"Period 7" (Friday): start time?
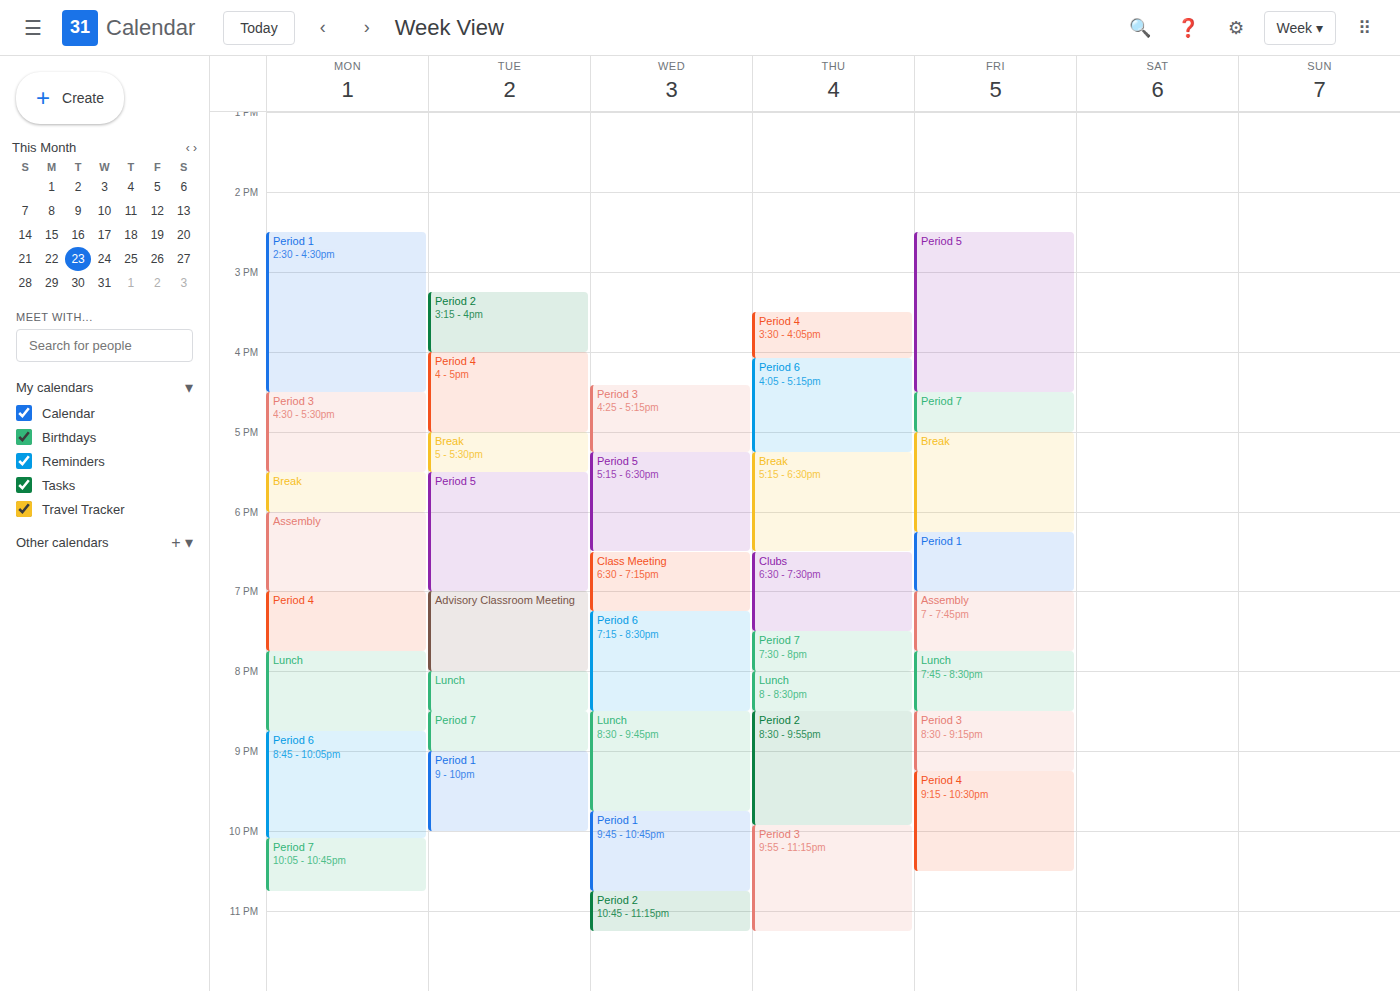
4:30 PM